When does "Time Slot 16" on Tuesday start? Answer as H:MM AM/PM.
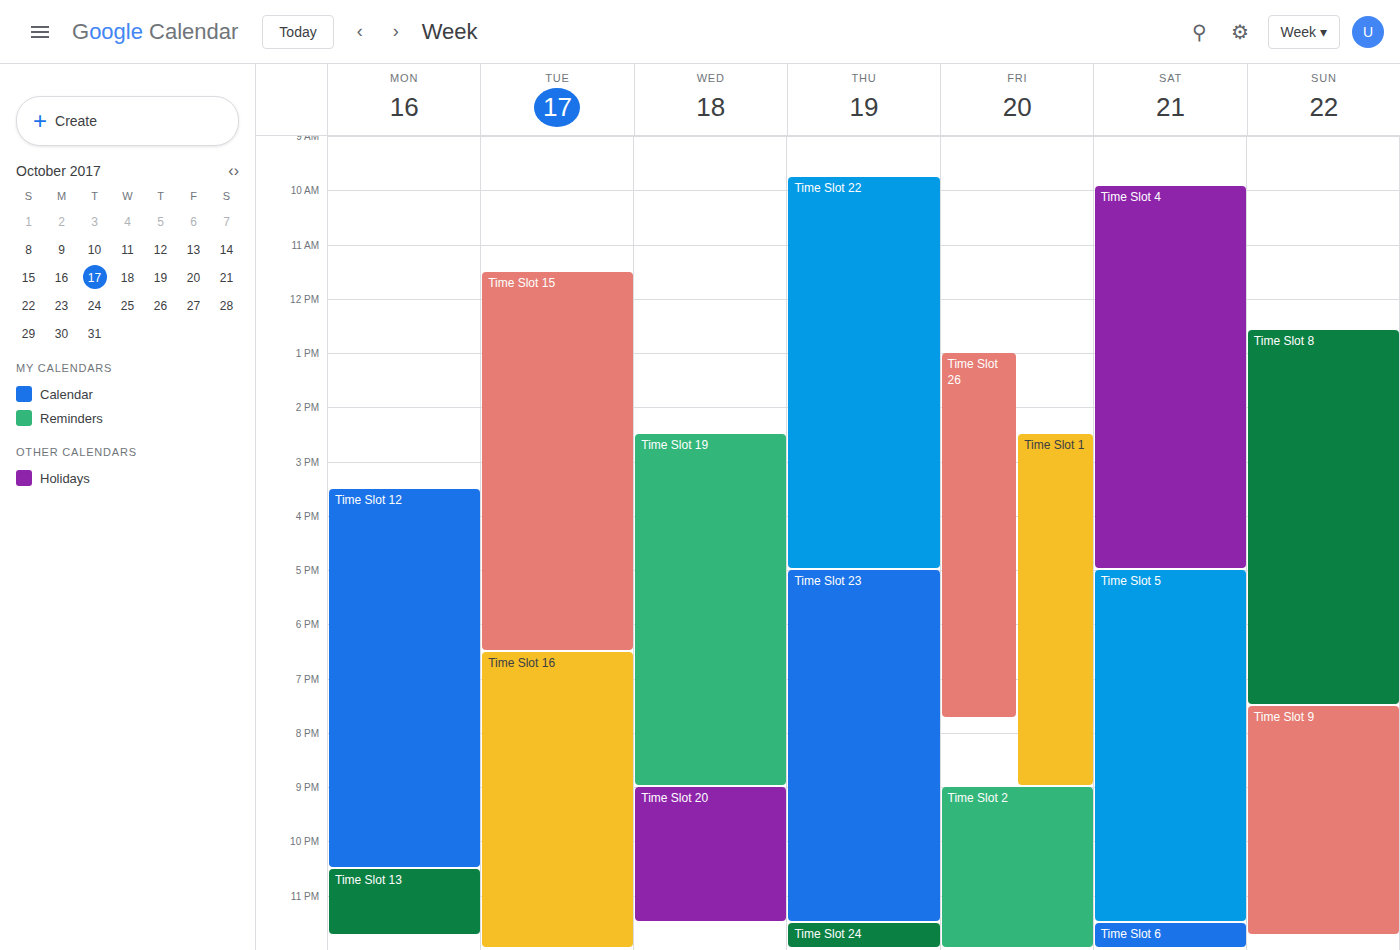
6:30 PM